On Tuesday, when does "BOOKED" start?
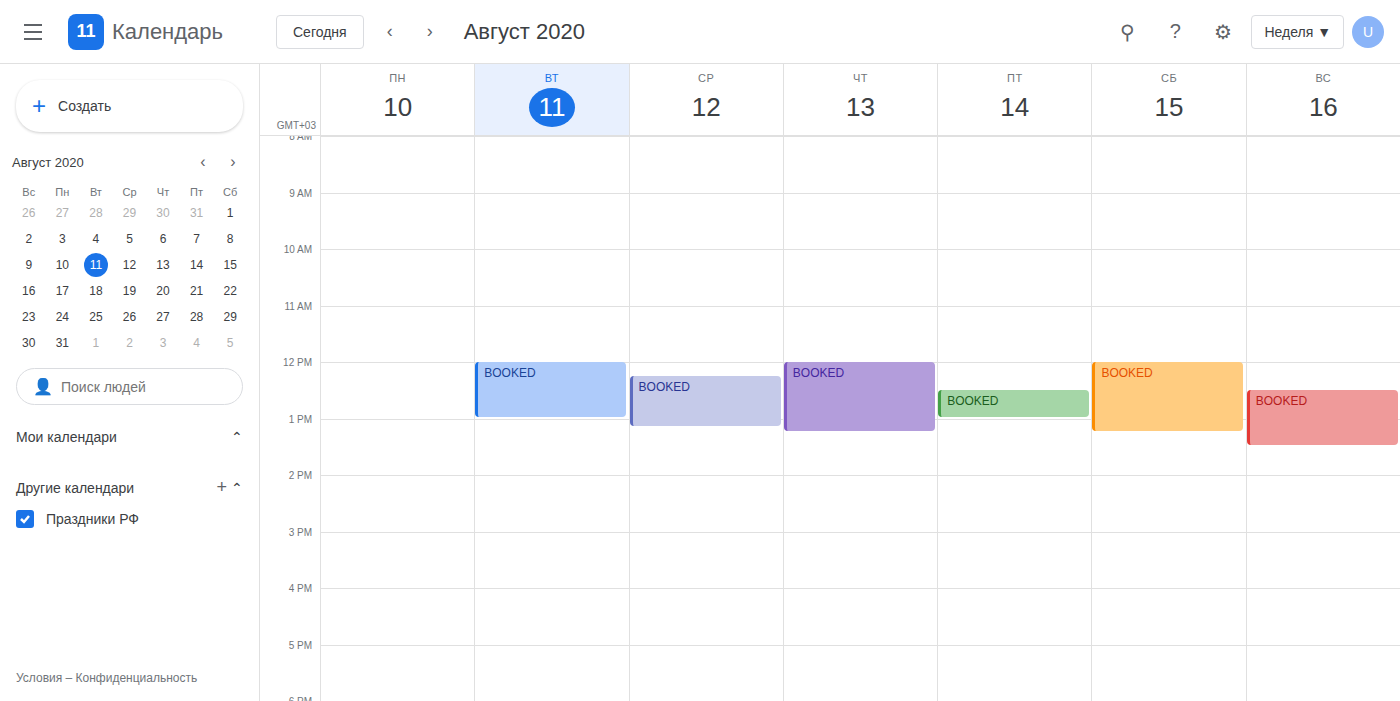
12:00 PM